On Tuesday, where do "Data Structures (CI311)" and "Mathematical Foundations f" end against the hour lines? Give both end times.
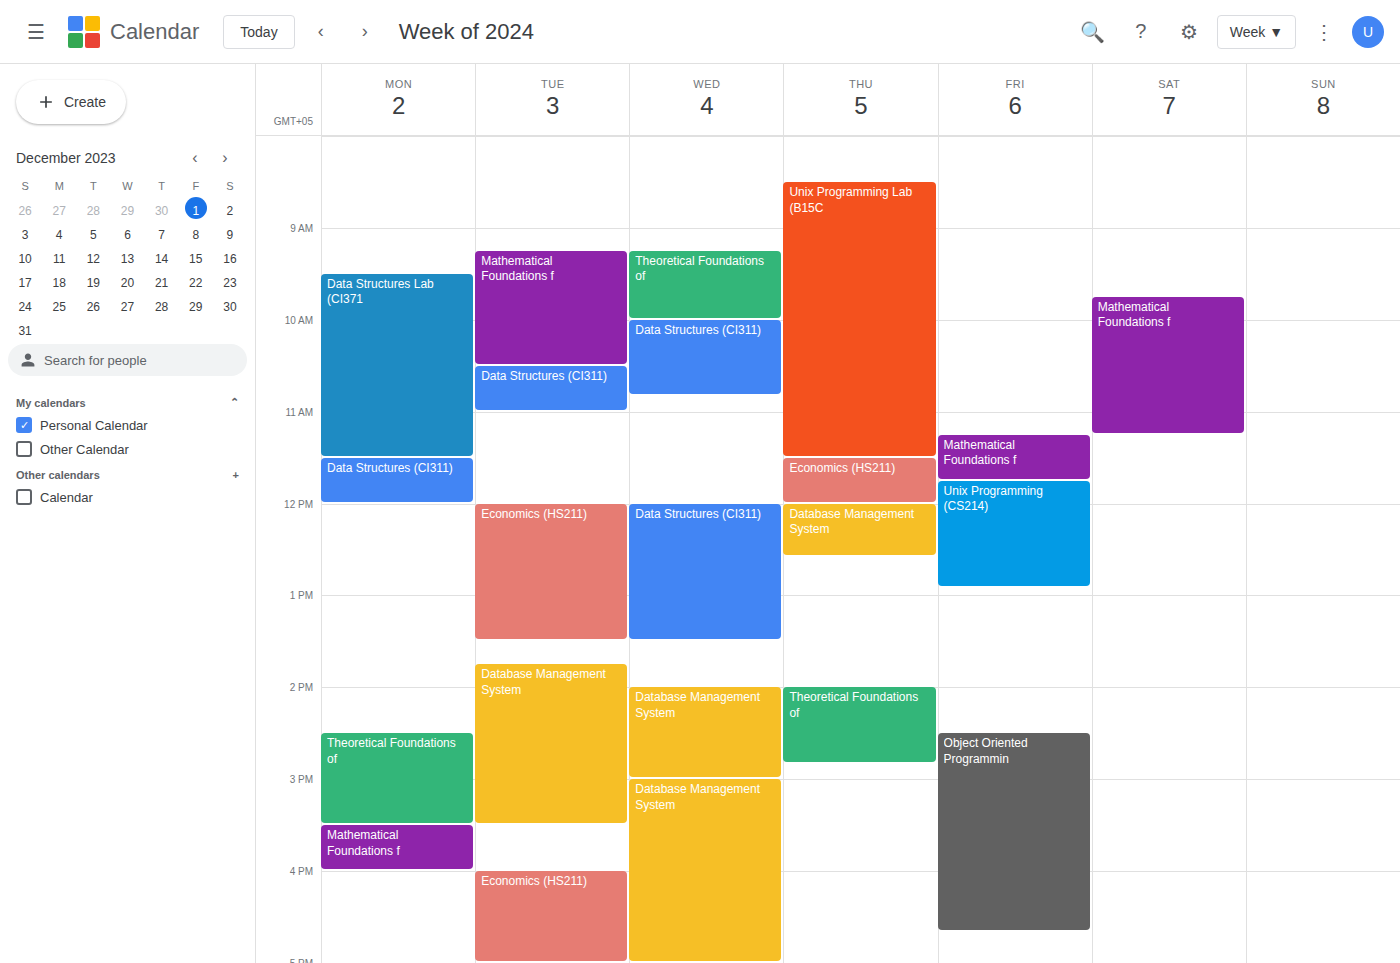
"Data Structures (CI311)": 11:00 AM, exactly on the 11 AM line. "Mathematical Foundations f": 10:30 AM, halfway between the 10 AM and 11 AM lines.